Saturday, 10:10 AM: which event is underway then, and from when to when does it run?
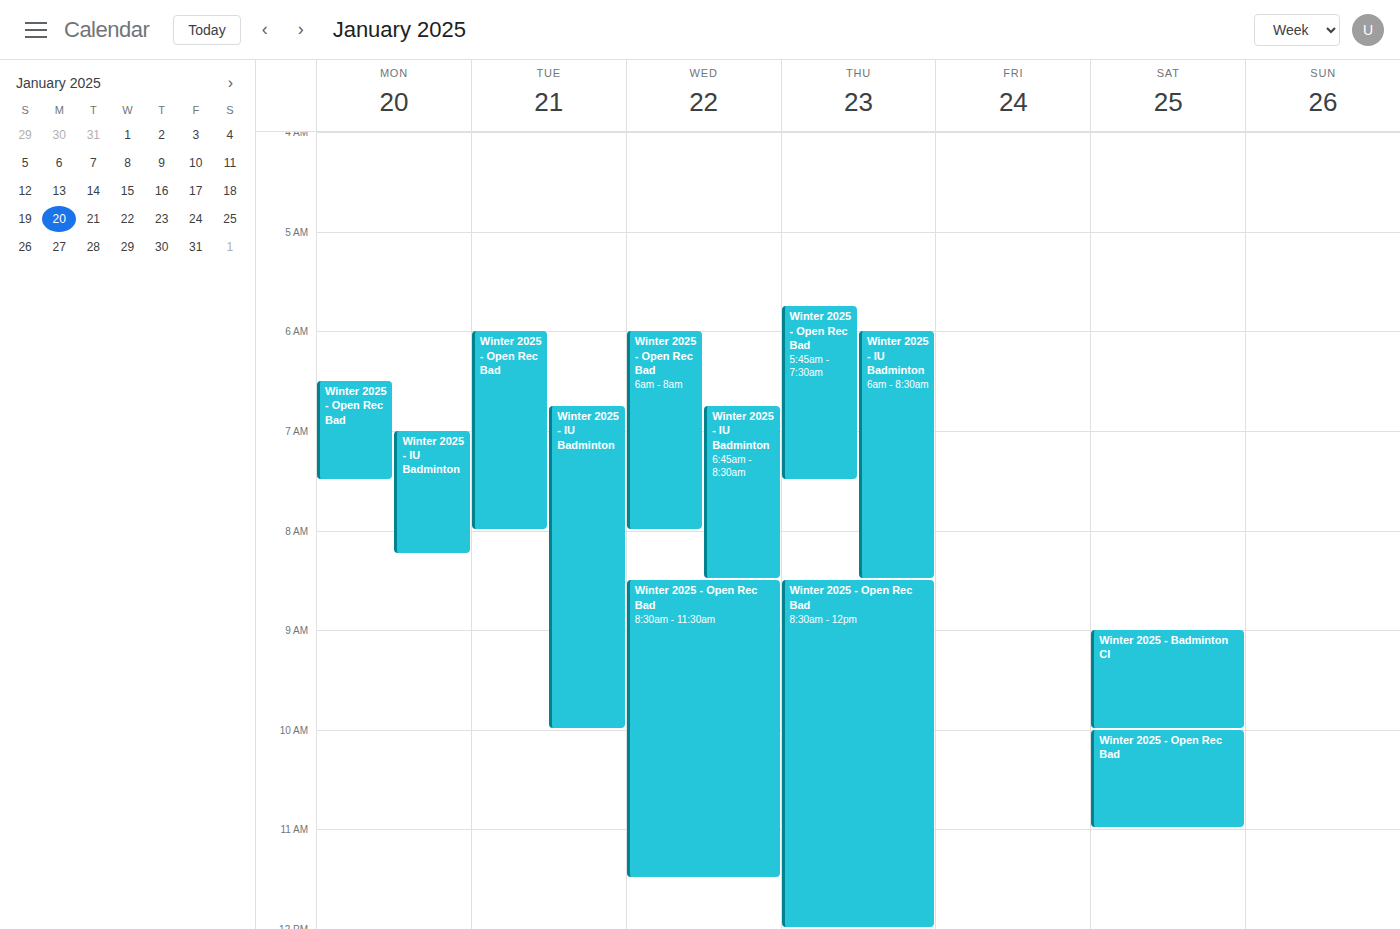
"Winter 2025 - Open Rec Bad", 10:00 AM to 11:00 AM